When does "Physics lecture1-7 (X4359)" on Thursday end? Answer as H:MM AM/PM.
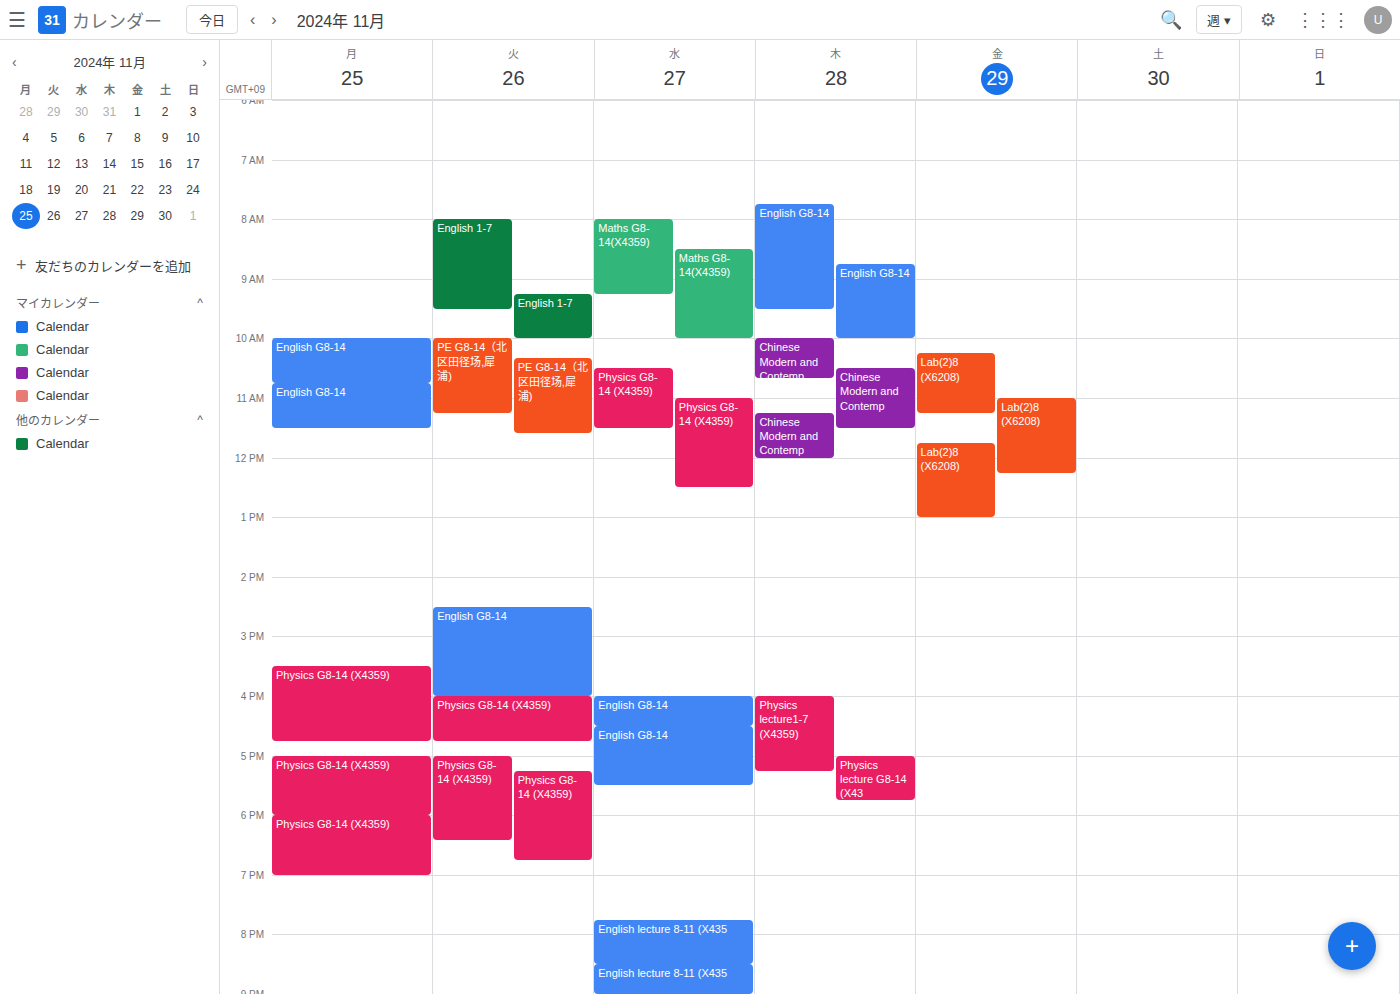
5:15 PM